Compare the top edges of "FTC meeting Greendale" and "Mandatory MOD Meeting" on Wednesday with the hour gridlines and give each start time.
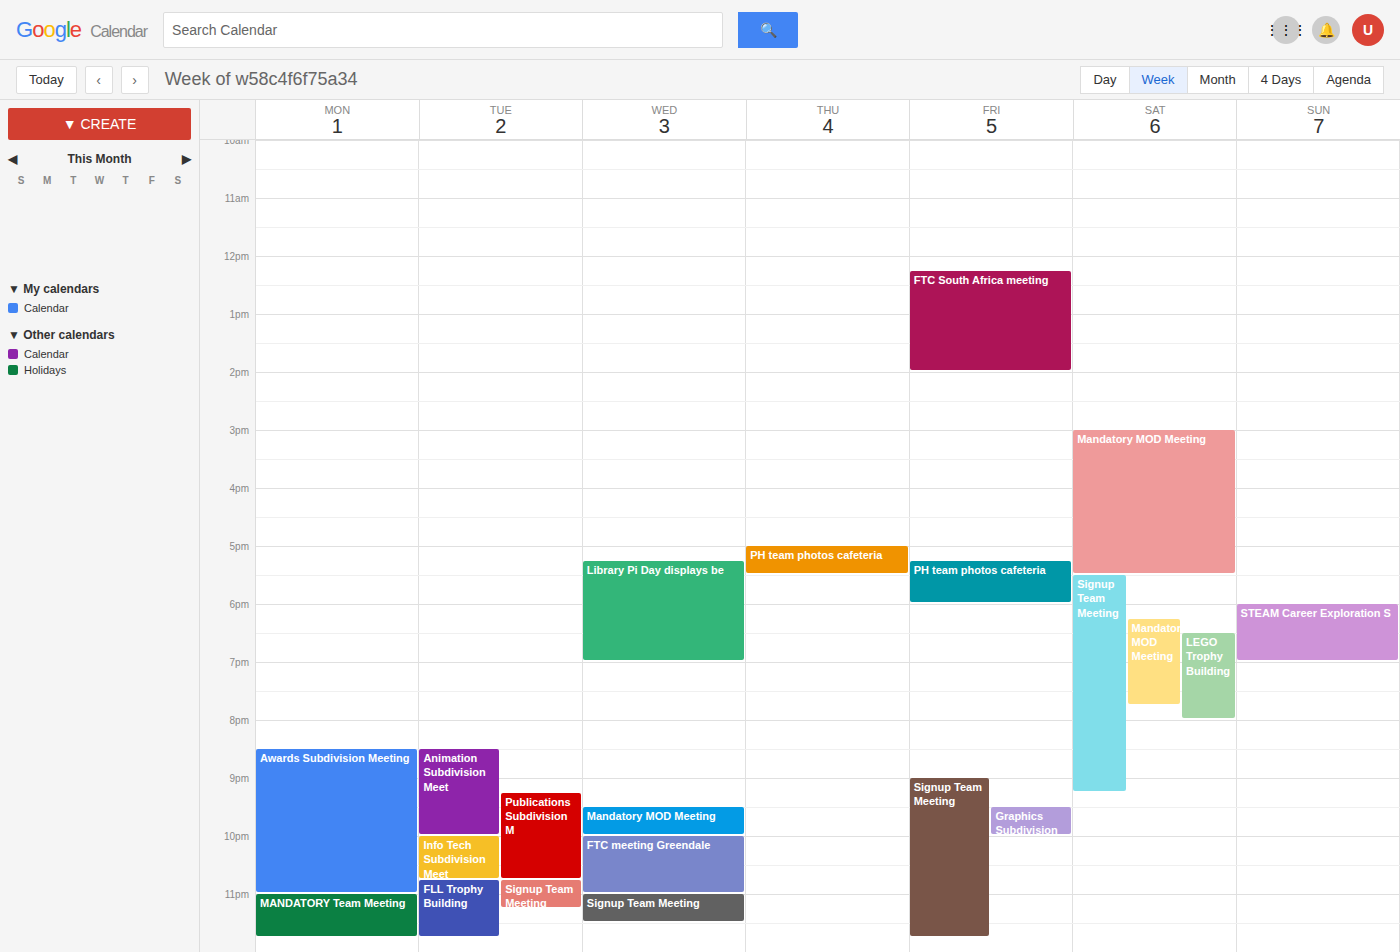
"FTC meeting Greendale": 10:00 PM, exactly on the 10 PM line. "Mandatory MOD Meeting": 9:30 PM, halfway between the 9 PM and 10 PM lines.